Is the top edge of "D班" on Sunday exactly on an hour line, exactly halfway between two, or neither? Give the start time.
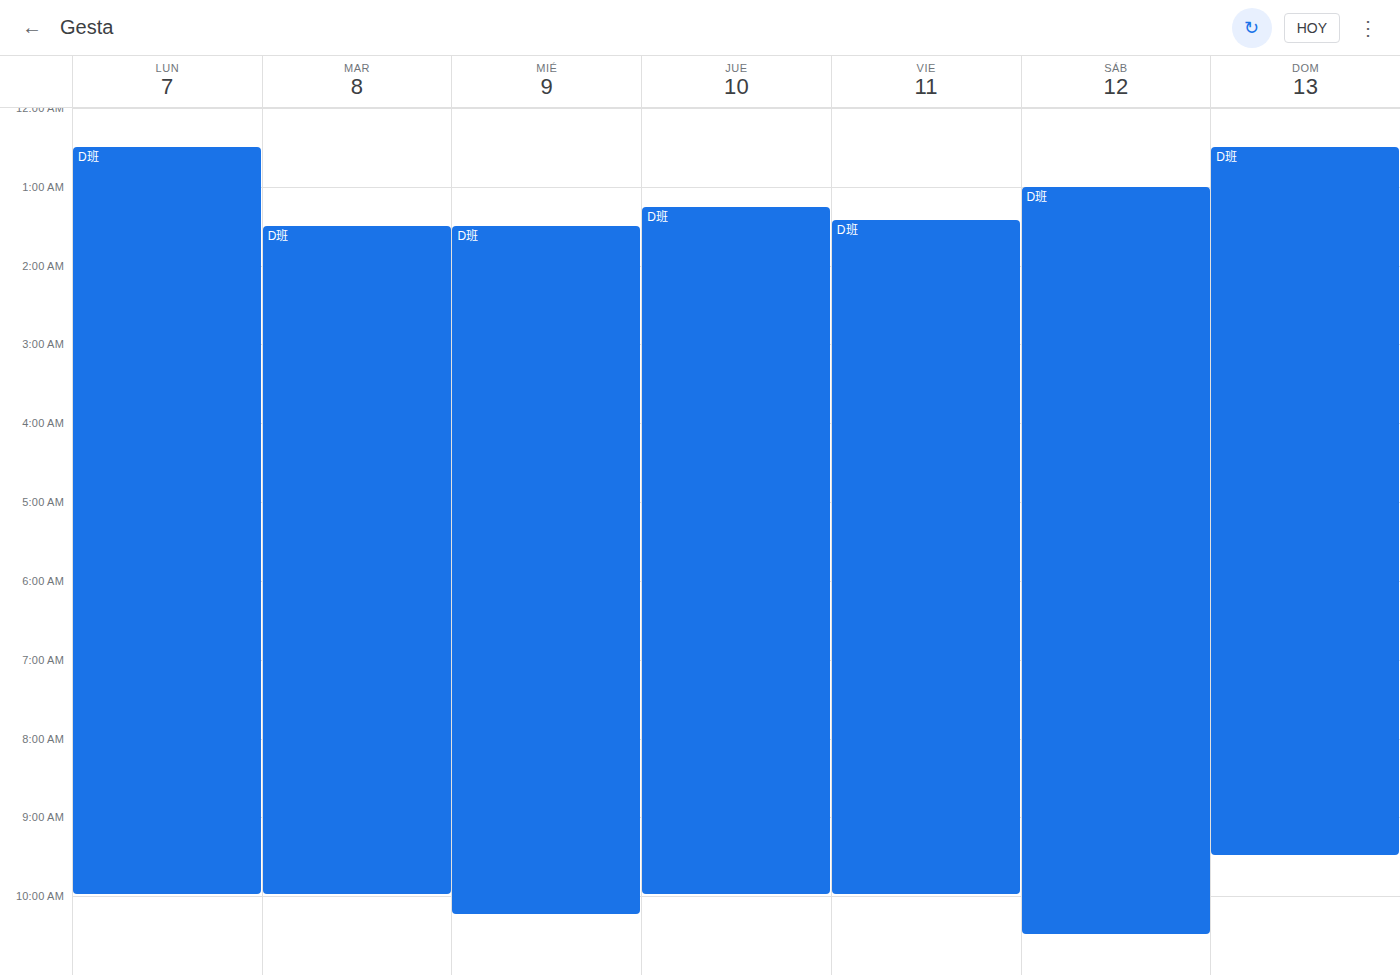
00:30 -- halfway between the 00:00 and 01:00 lines.